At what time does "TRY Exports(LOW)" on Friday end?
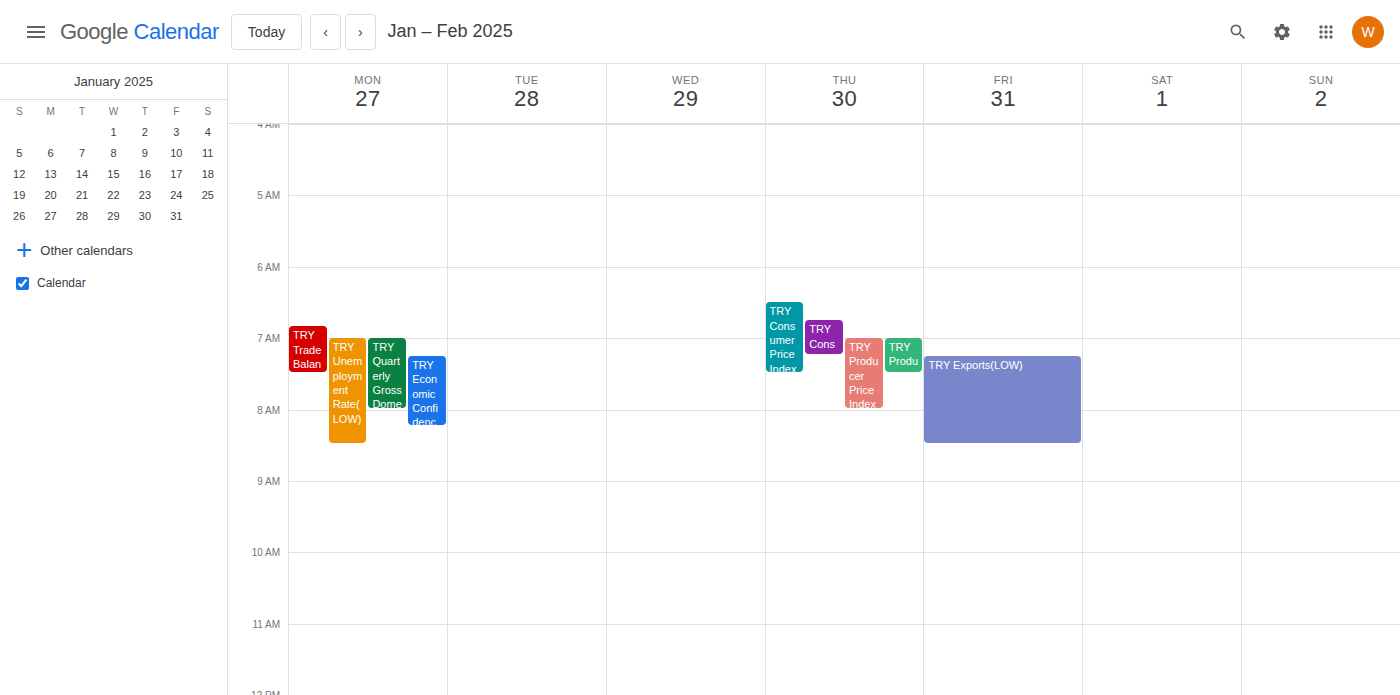
08:30